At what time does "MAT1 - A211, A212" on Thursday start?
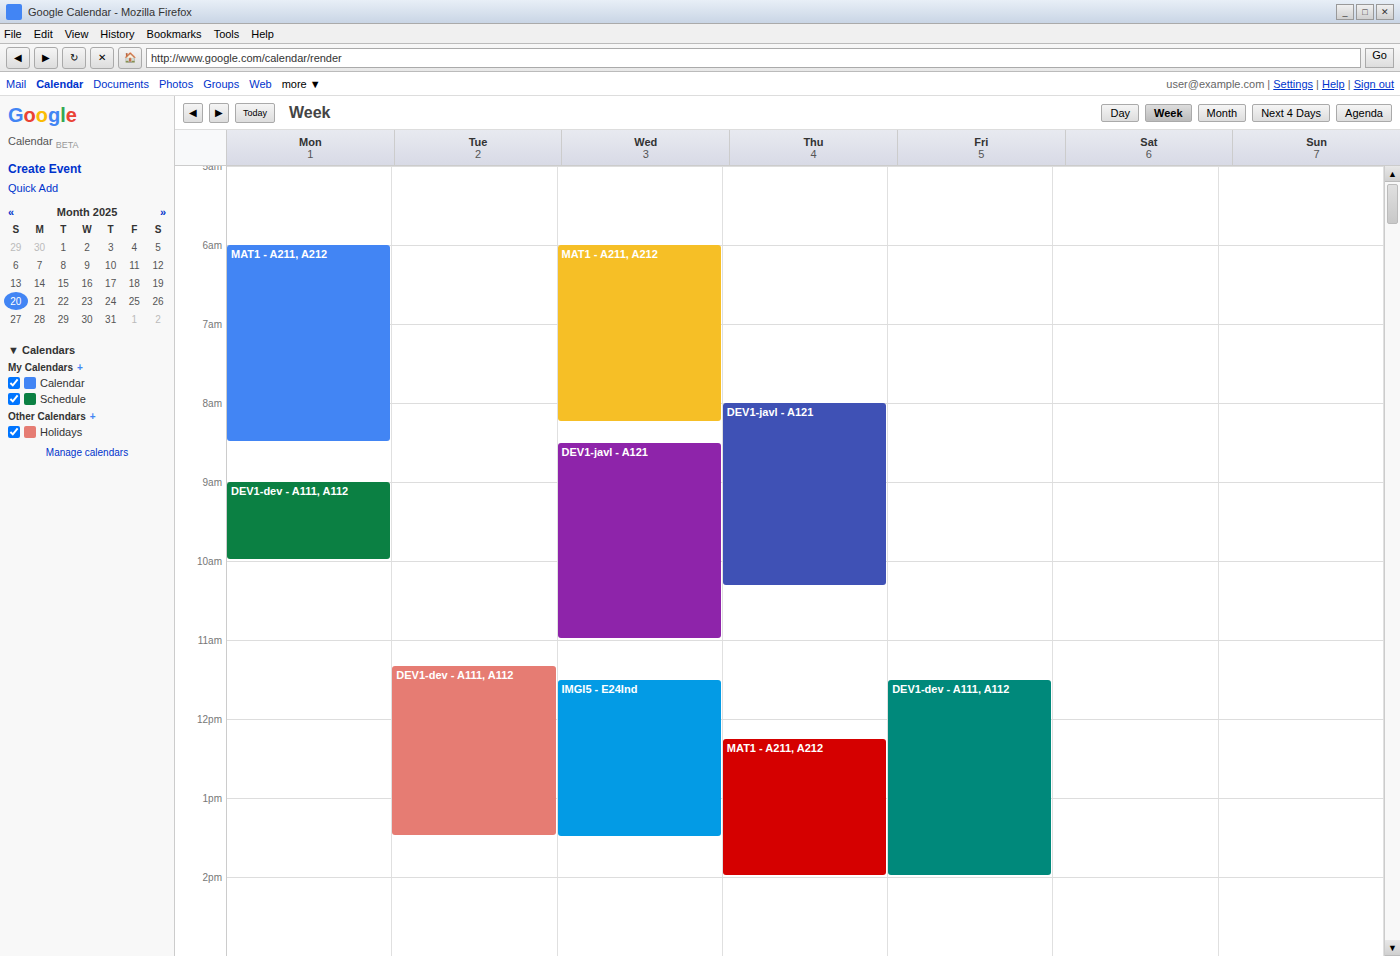
12:15 PM